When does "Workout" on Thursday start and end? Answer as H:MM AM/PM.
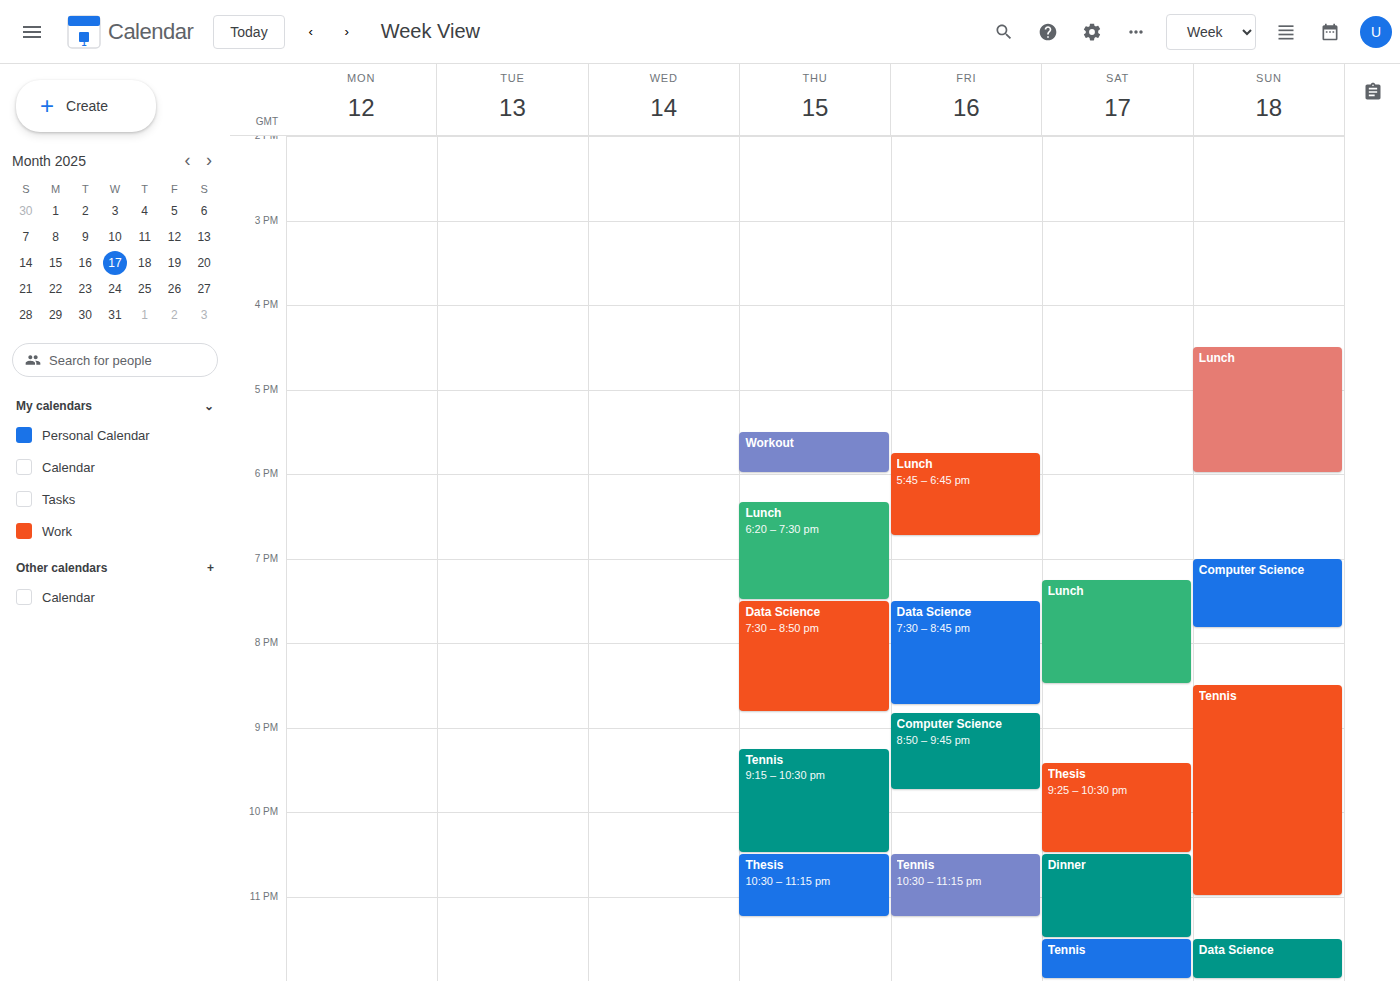
5:30 PM to 6:00 PM